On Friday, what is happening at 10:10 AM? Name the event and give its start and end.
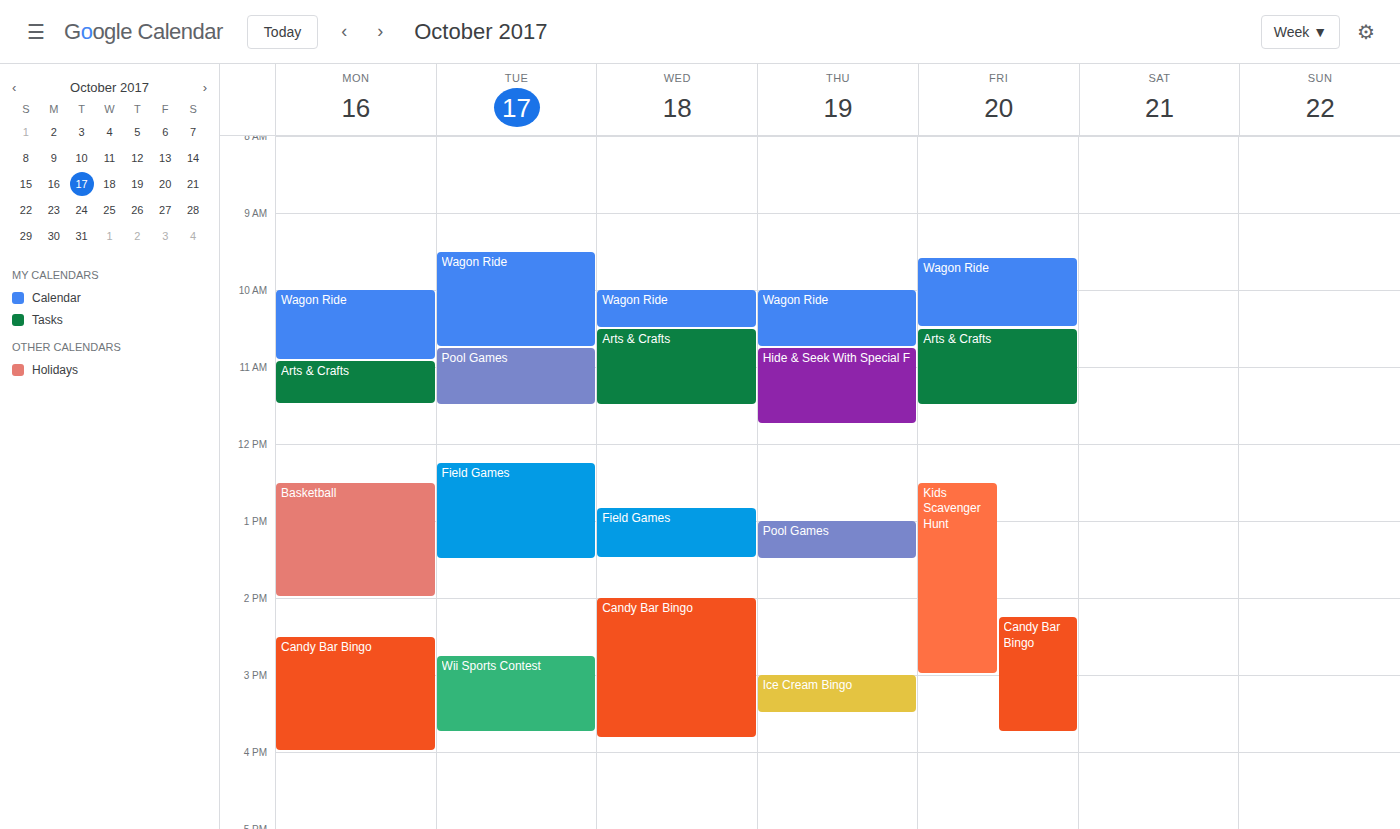
"Wagon Ride", 9:35 AM to 10:30 AM